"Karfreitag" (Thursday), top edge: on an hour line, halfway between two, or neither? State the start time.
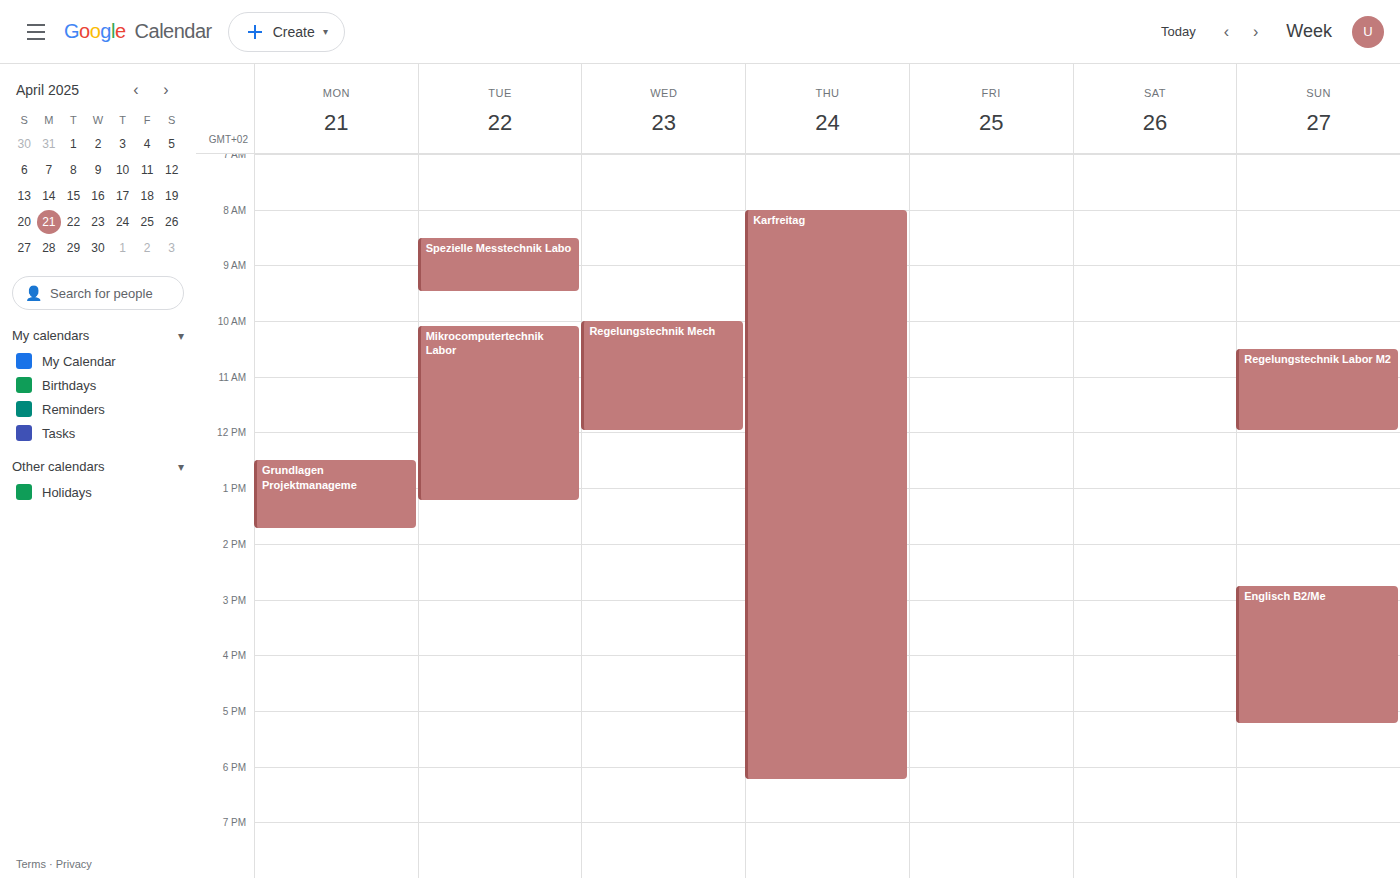
08:00 -- exactly on the 08:00 line.